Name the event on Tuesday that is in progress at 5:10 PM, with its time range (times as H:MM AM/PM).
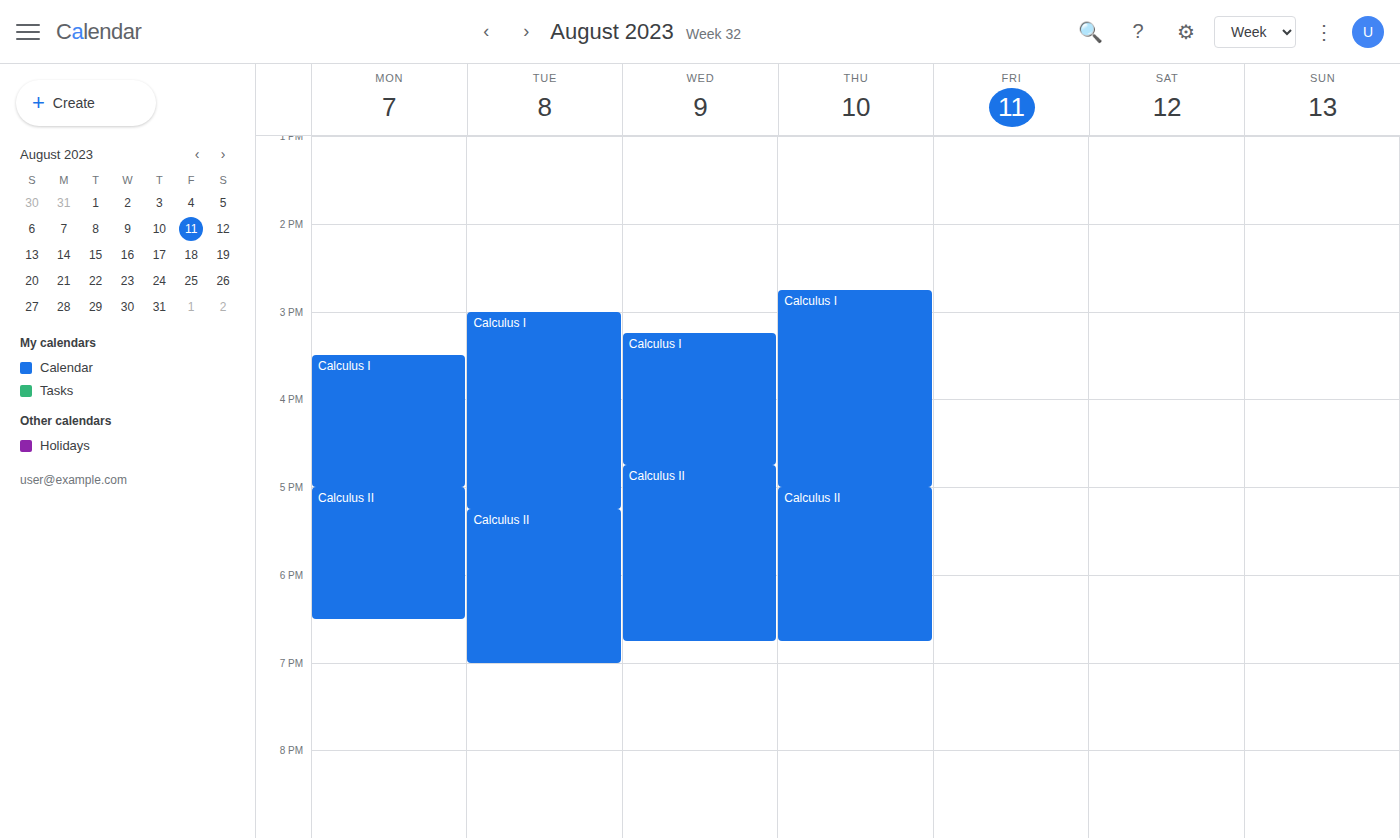
"Calculus I", 3:00 PM to 5:15 PM